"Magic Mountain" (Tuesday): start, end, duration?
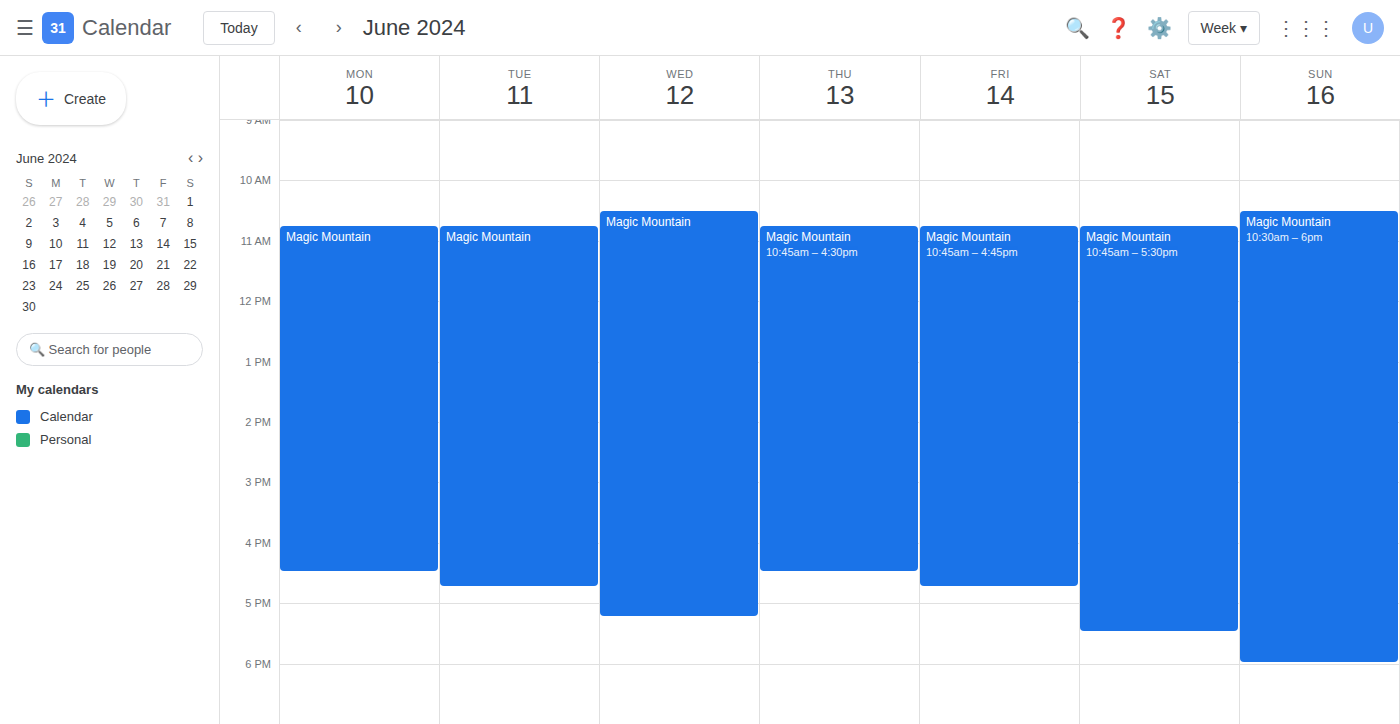
10:45 AM to 4:45 PM, 6 hours